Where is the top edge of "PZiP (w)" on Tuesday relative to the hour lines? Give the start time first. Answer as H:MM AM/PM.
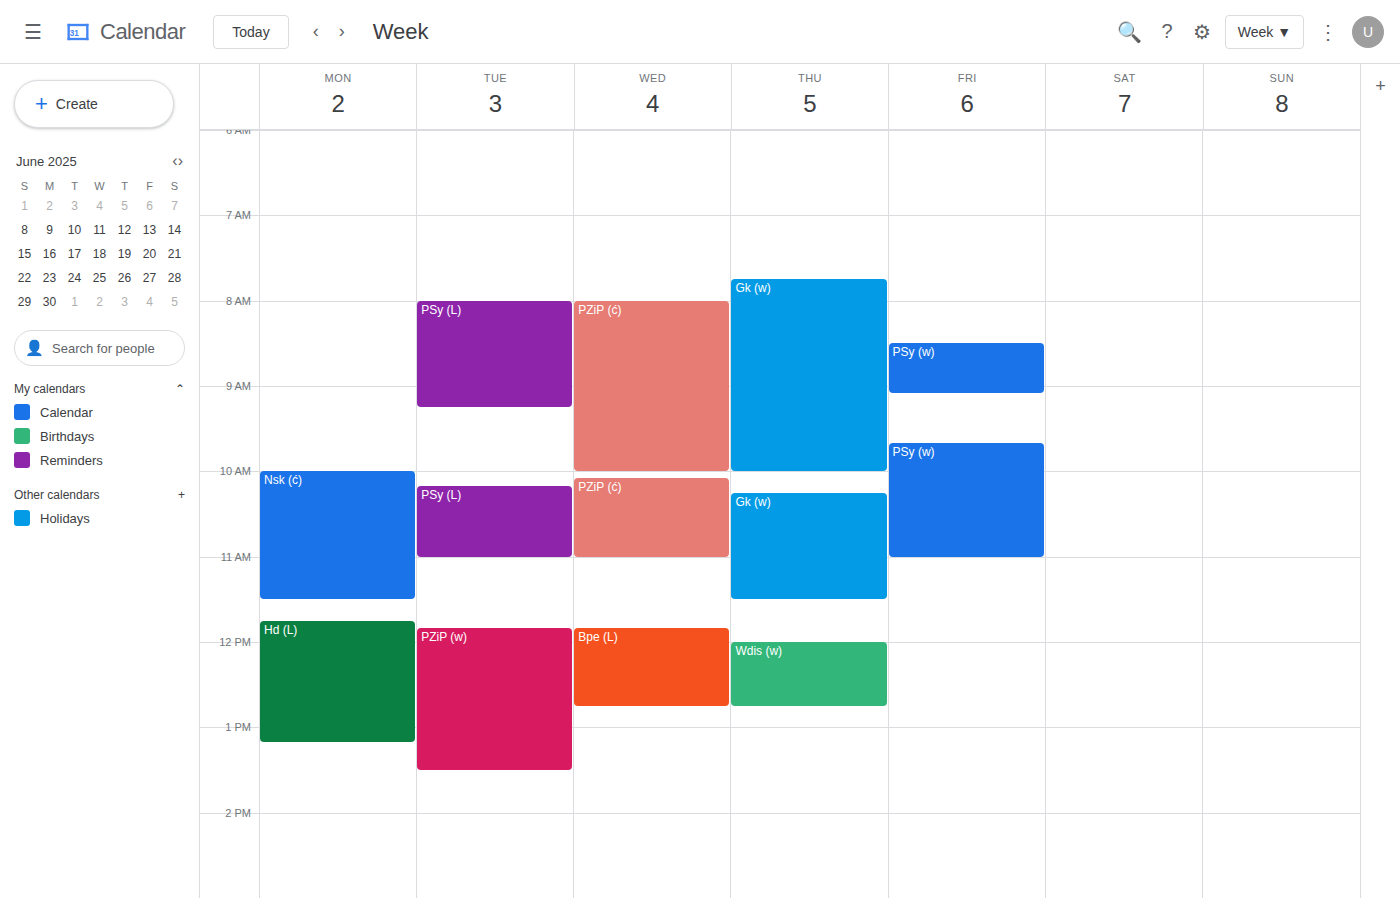
11:50 AM -- neither: 50 minutes below the 11 AM line and 10 minutes above the 12 PM line.